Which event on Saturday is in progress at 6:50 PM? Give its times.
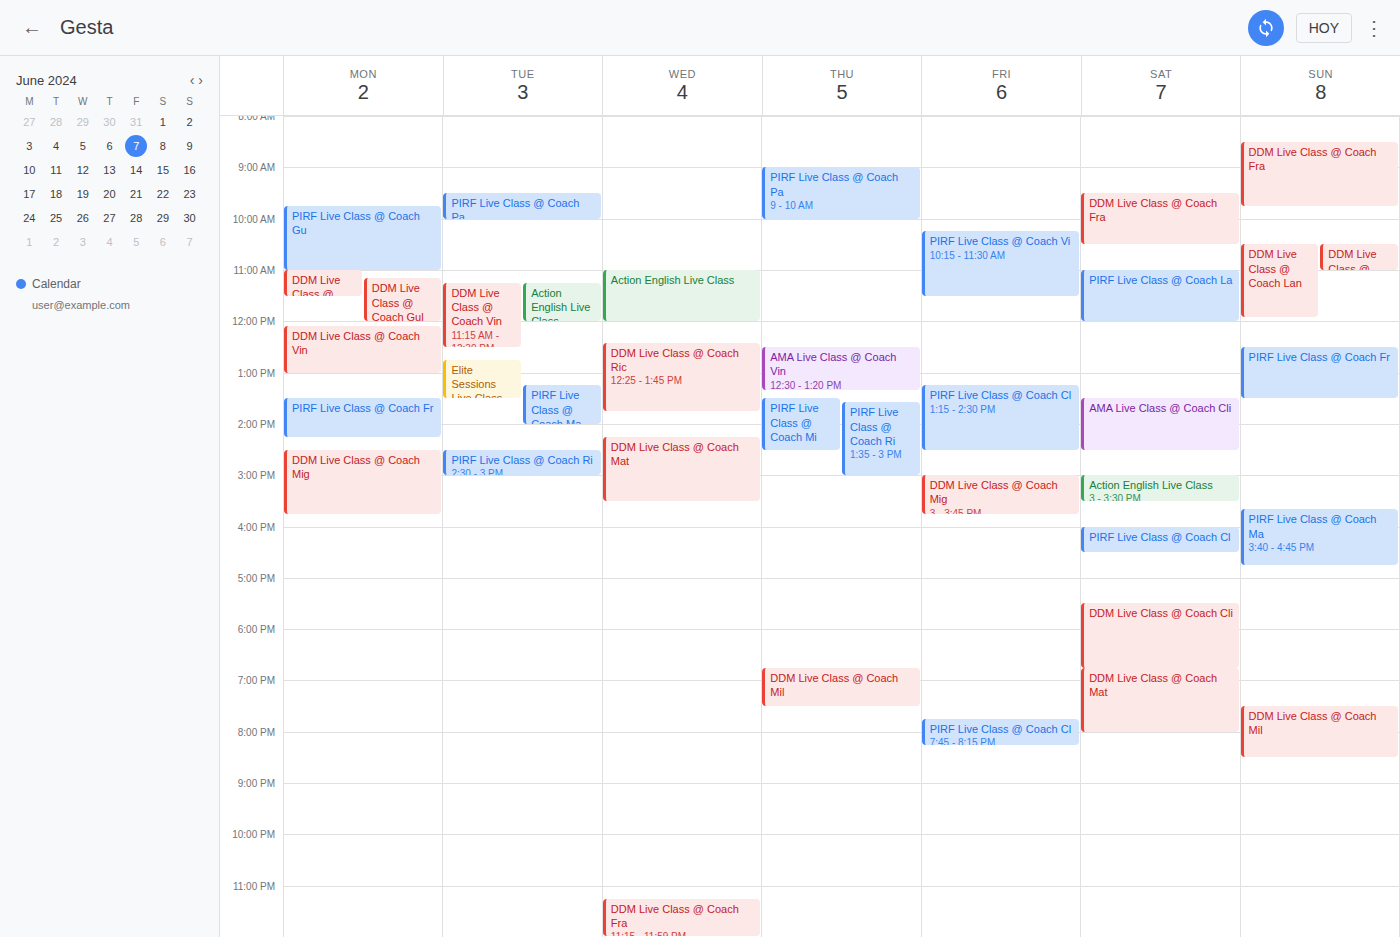
"DDM Live Class @ Coach Mat", 6:45 PM to 8:00 PM